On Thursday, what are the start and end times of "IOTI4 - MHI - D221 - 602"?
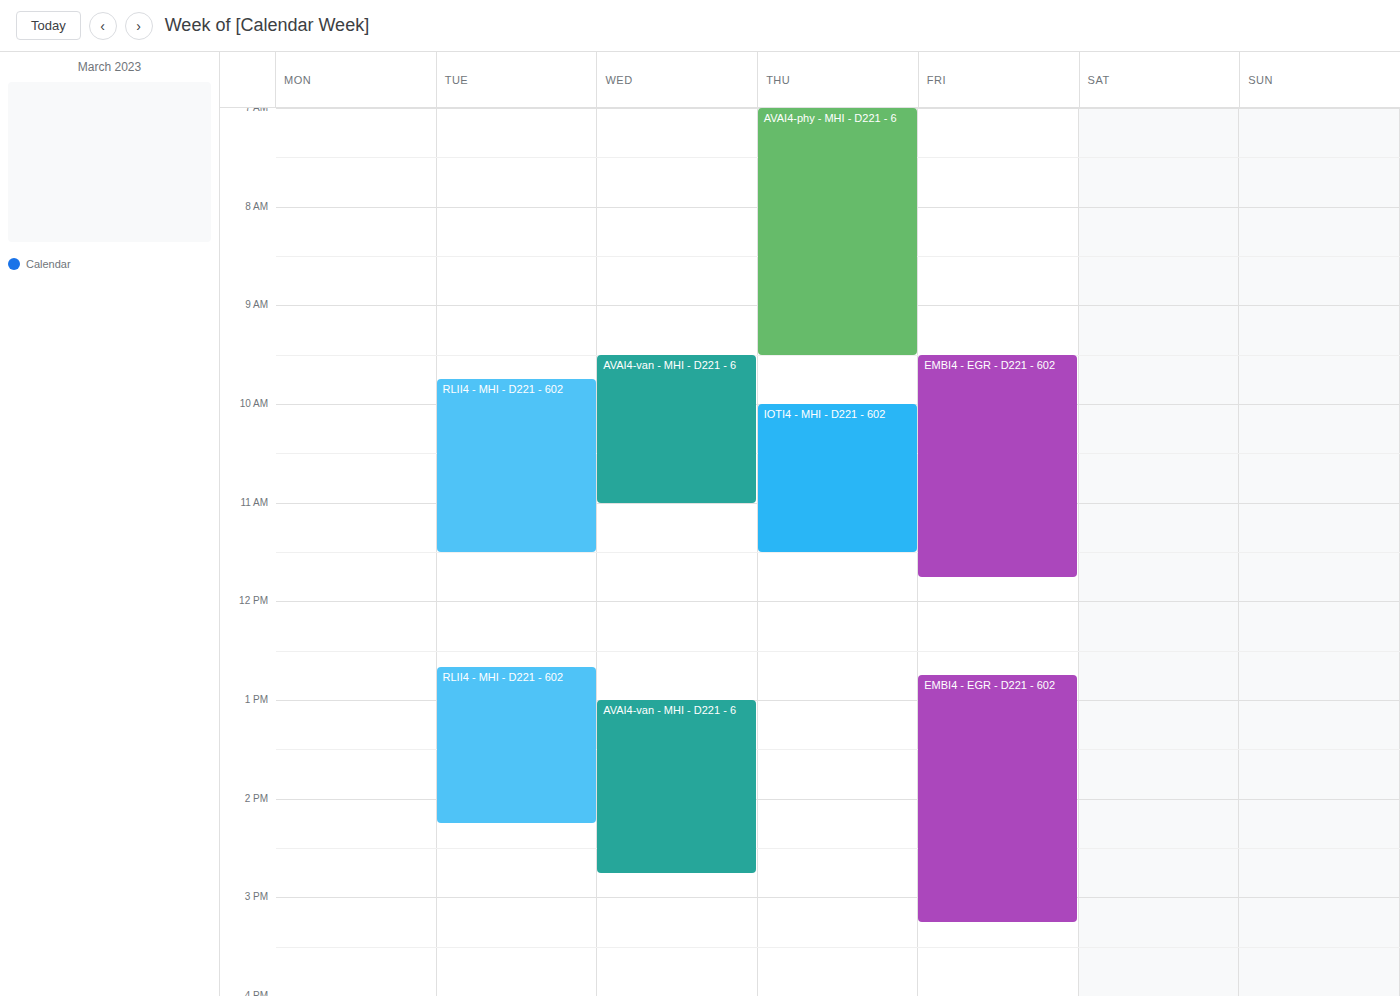
10:00 AM to 11:30 AM